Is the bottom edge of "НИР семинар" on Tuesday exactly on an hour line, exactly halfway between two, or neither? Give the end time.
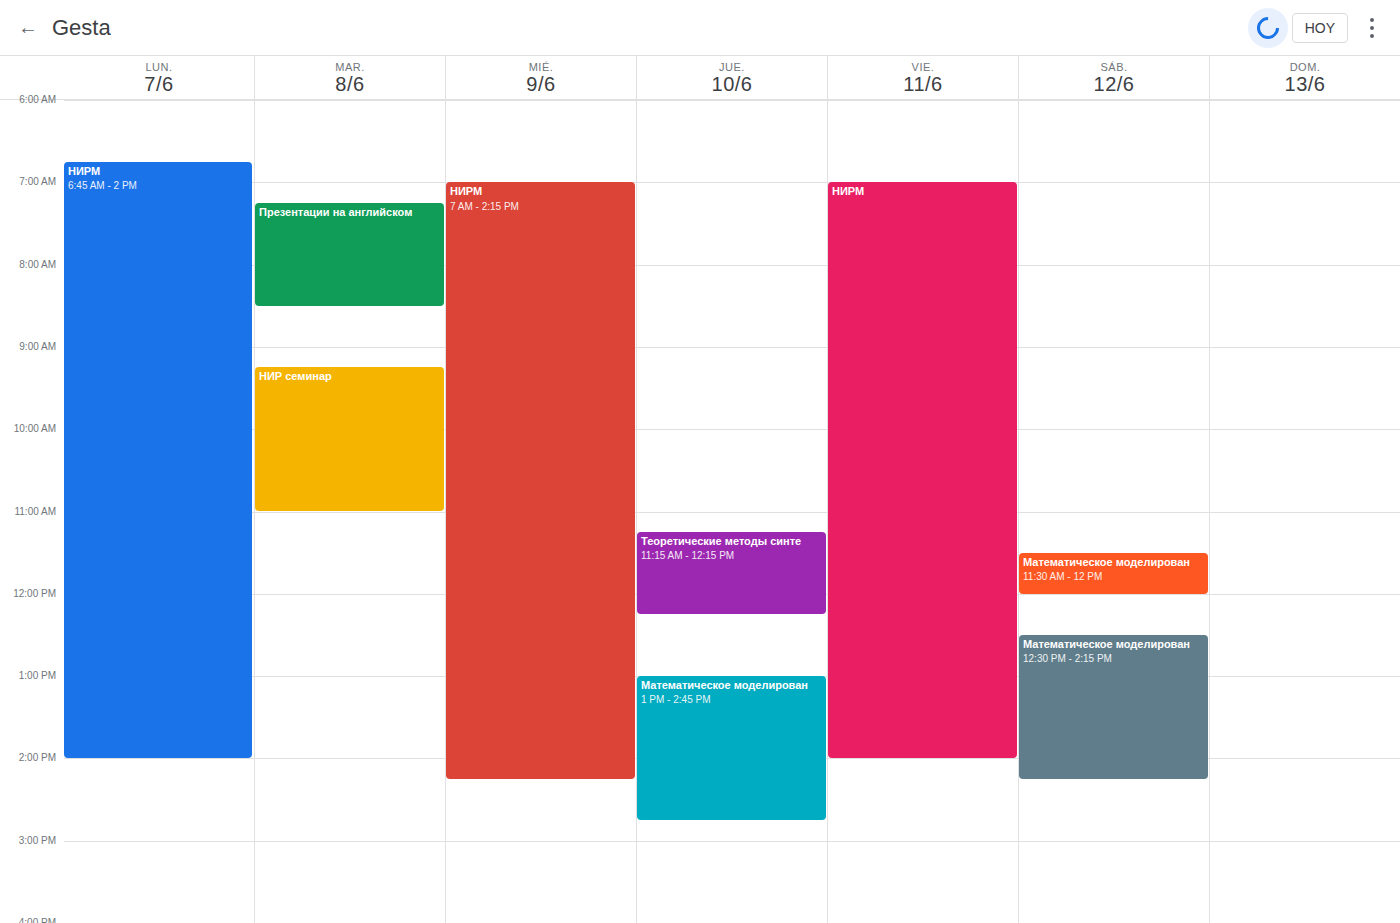
11:00 AM -- exactly on the 11 AM line.